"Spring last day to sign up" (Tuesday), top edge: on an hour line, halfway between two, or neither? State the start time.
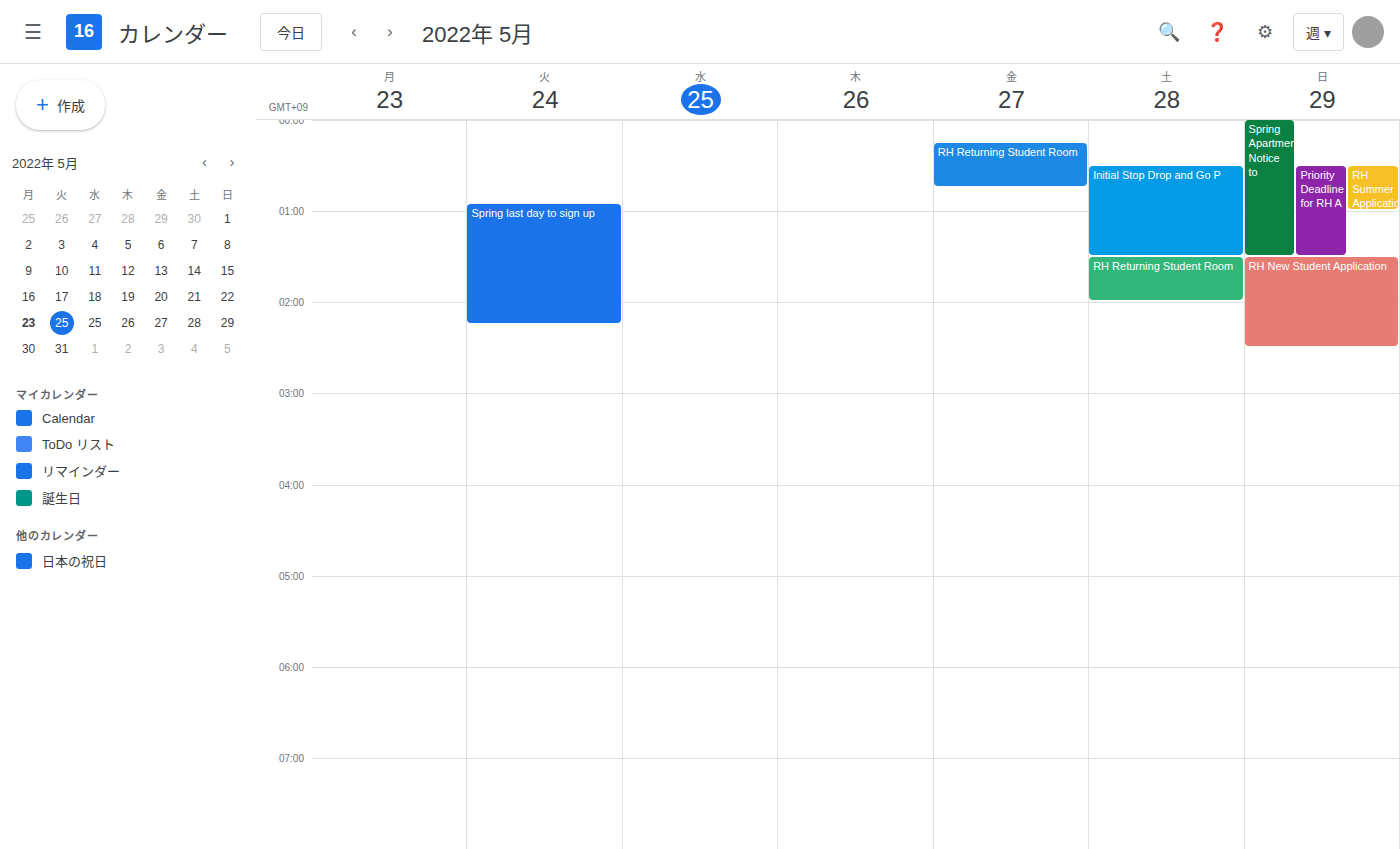
12:55 AM -- neither: 55 minutes below the 12 AM line and 5 minutes above the 1 AM line.